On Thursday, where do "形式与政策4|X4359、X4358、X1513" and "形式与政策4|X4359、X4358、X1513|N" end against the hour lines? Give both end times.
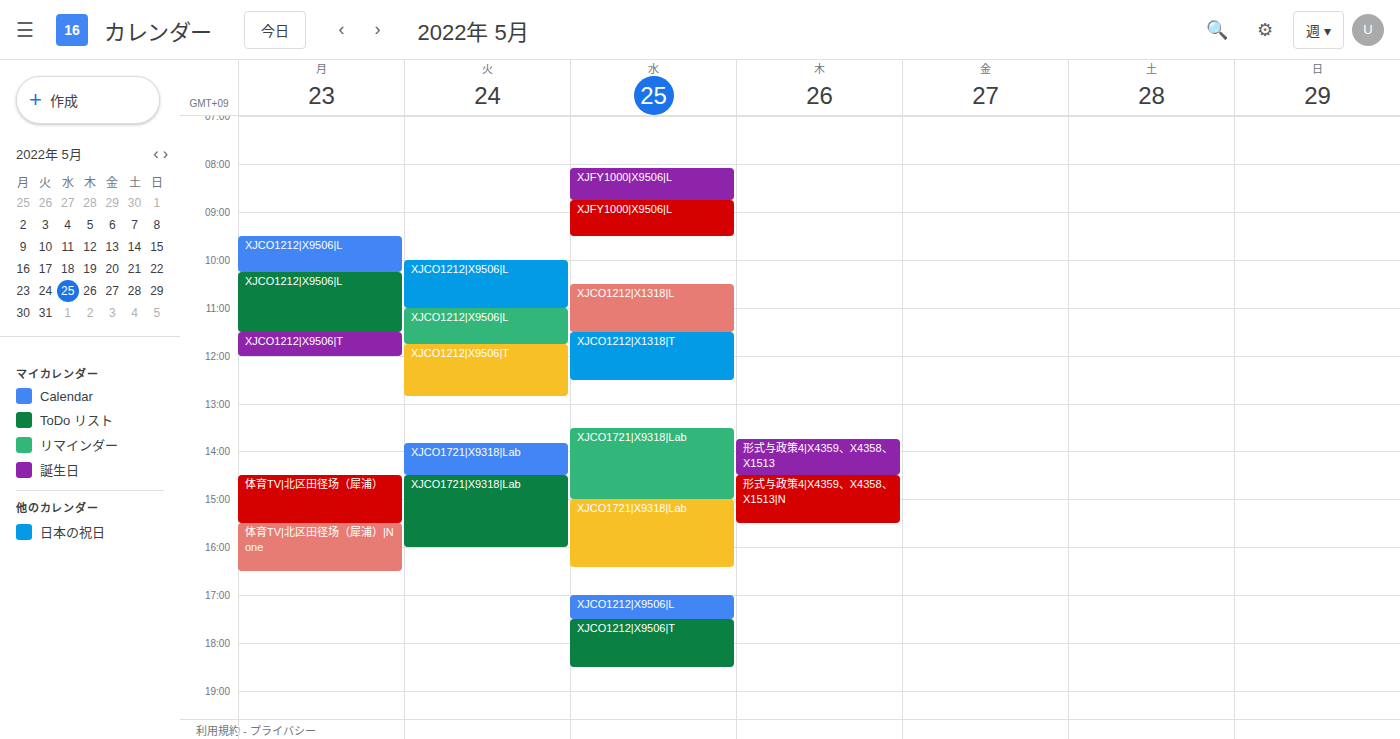
"形式与政策4|X4359、X4358、X1513": 2:30 PM, halfway between the 2 PM and 3 PM lines. "形式与政策4|X4359、X4358、X1513|N": 3:30 PM, halfway between the 3 PM and 4 PM lines.